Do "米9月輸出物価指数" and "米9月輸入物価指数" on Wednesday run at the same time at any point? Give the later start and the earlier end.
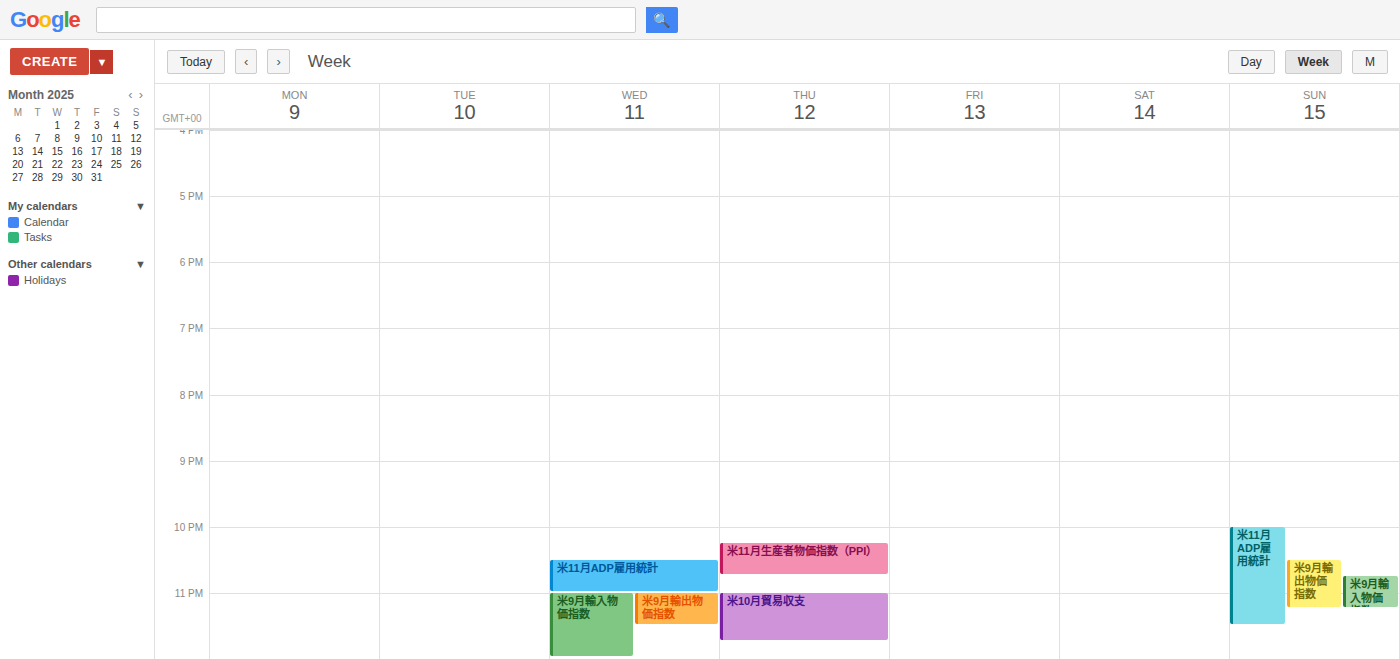
"米9月輸入物価指数" starts at 11:00 PM, before "米9月輸出物価指数" ends at 11:30 PM -- they overlap.